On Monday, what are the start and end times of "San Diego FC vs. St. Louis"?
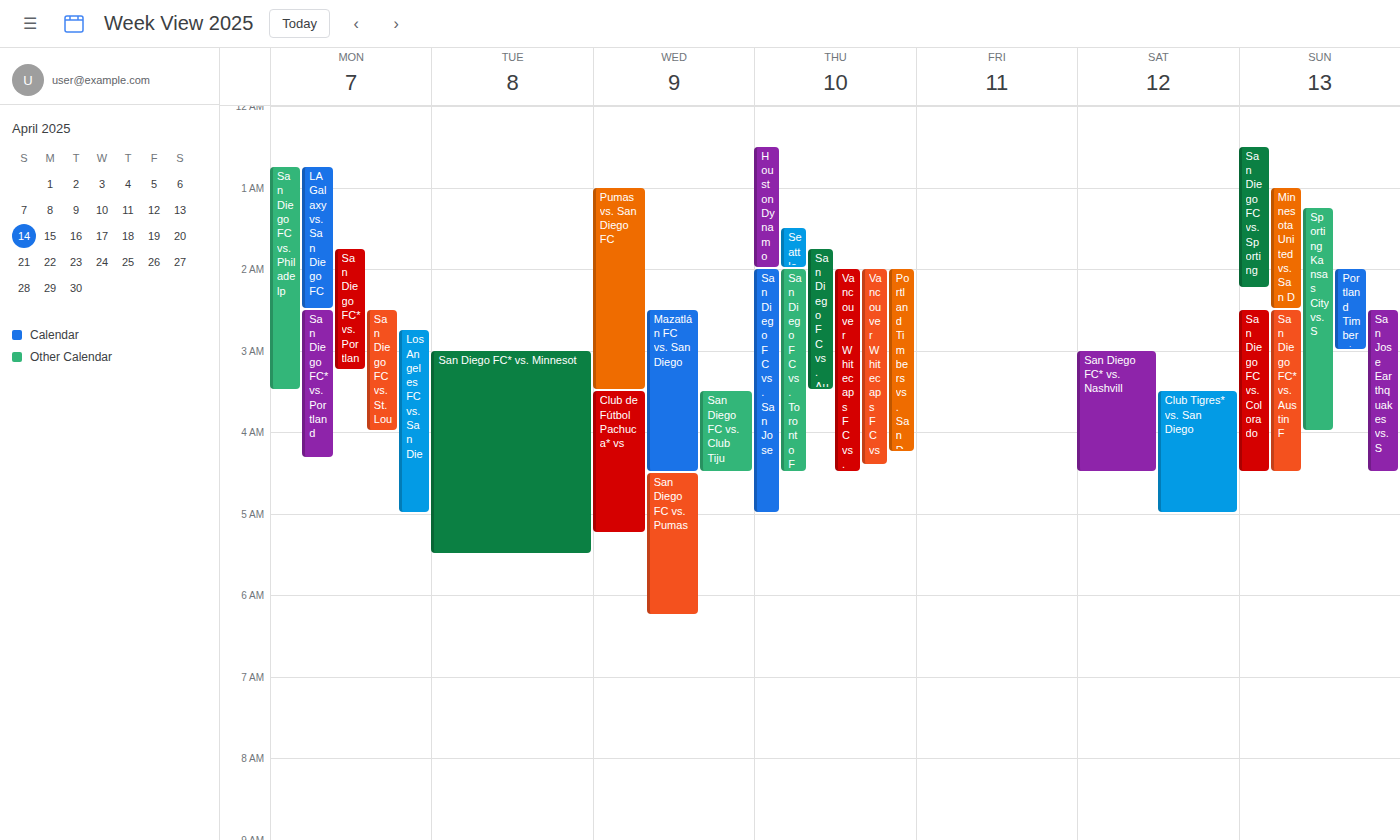
2:30 AM to 4:00 AM